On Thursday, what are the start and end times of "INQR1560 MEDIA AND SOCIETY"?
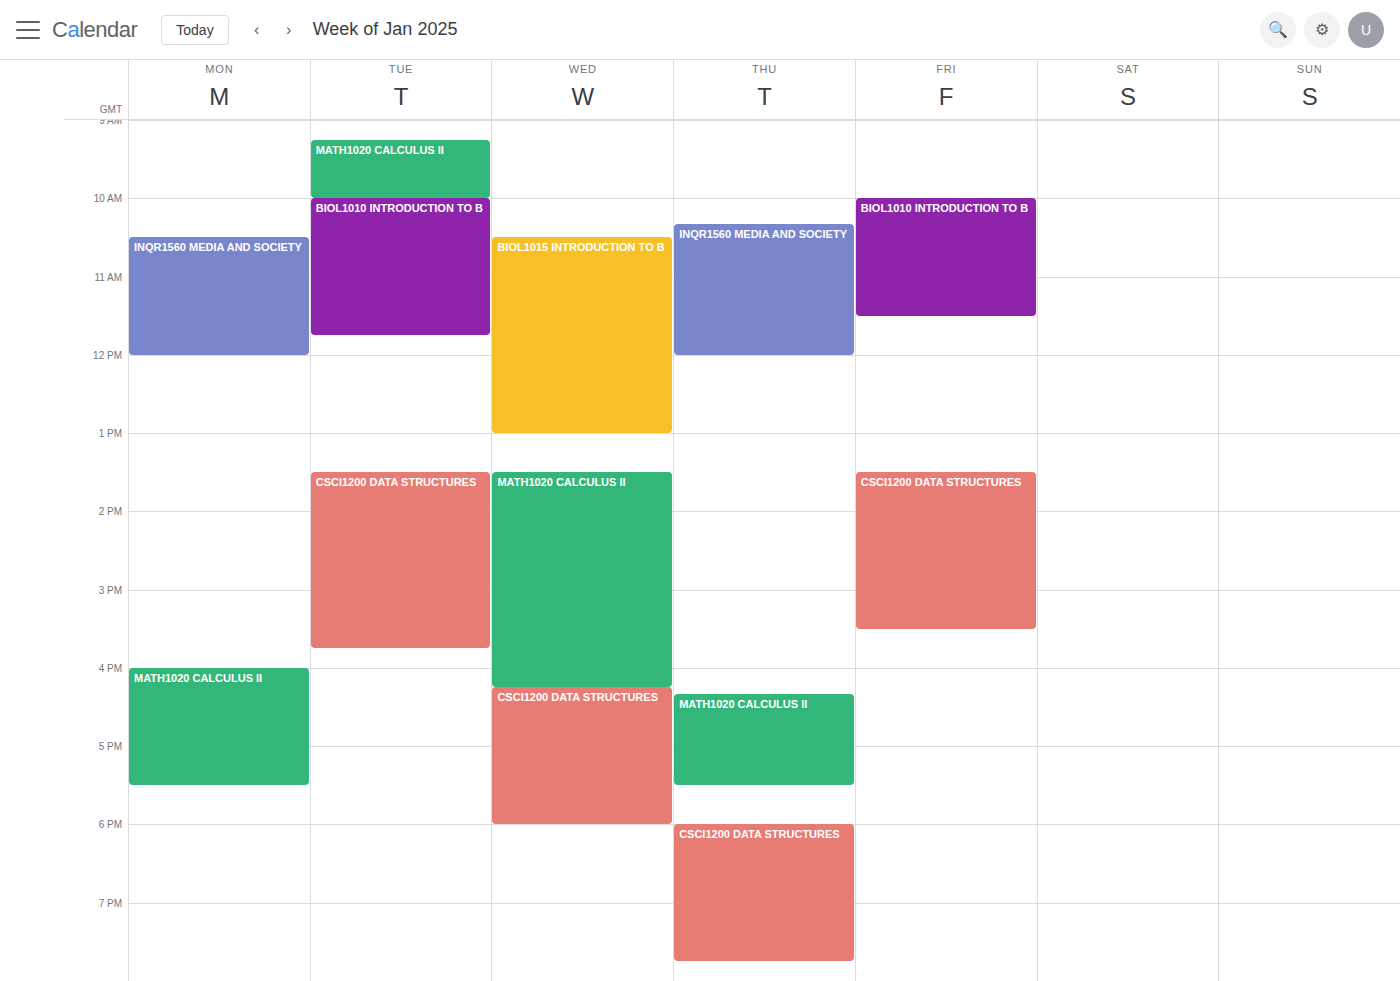
10:20 to 12:00